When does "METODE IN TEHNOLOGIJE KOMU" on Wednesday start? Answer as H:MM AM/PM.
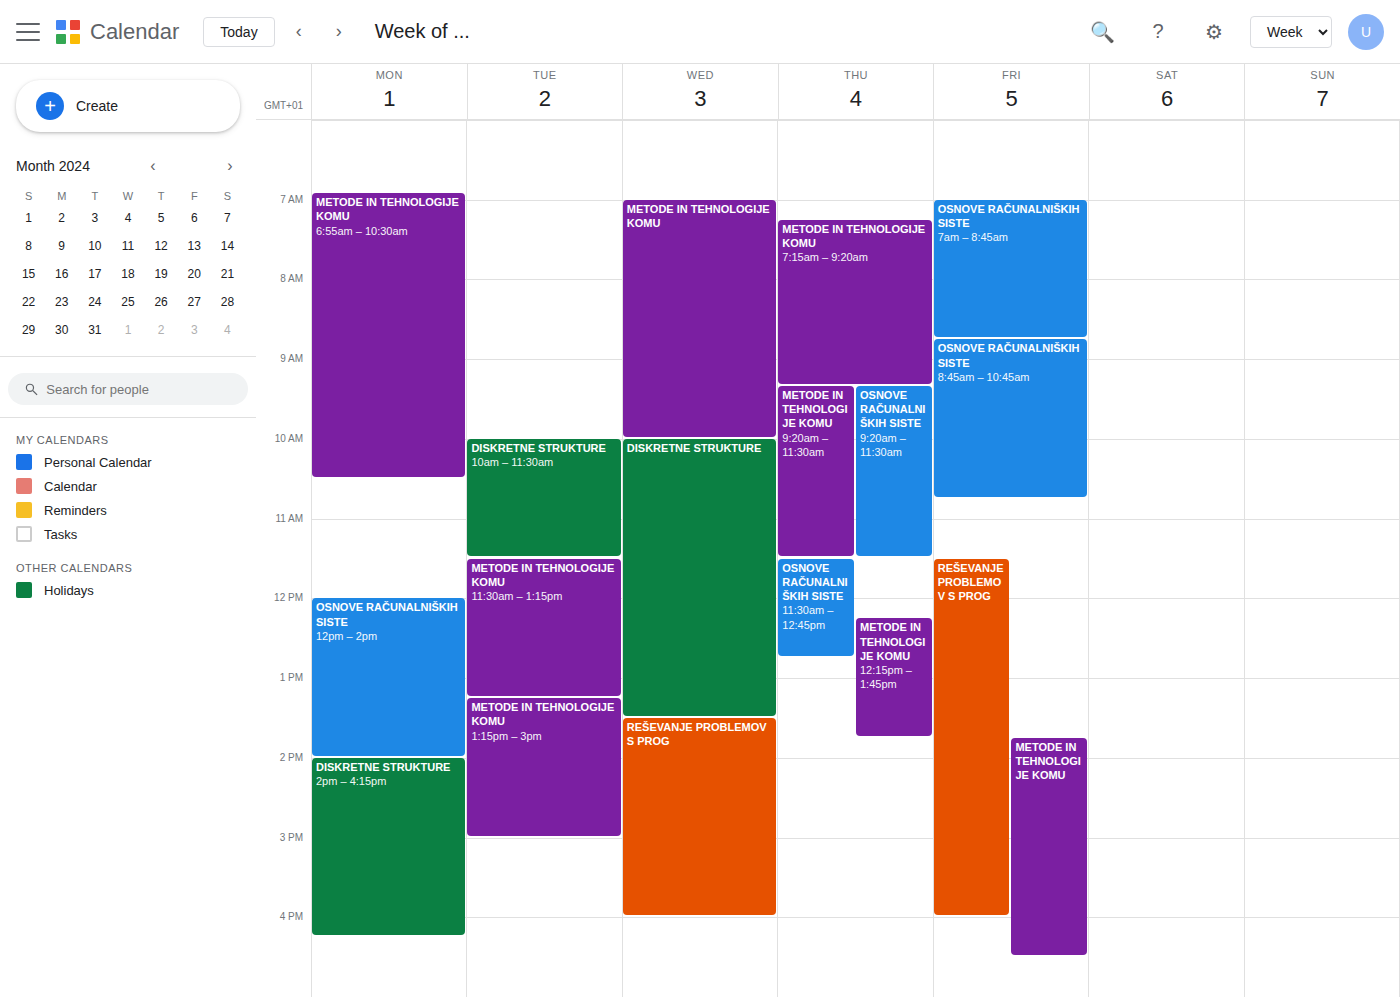
7:00 AM